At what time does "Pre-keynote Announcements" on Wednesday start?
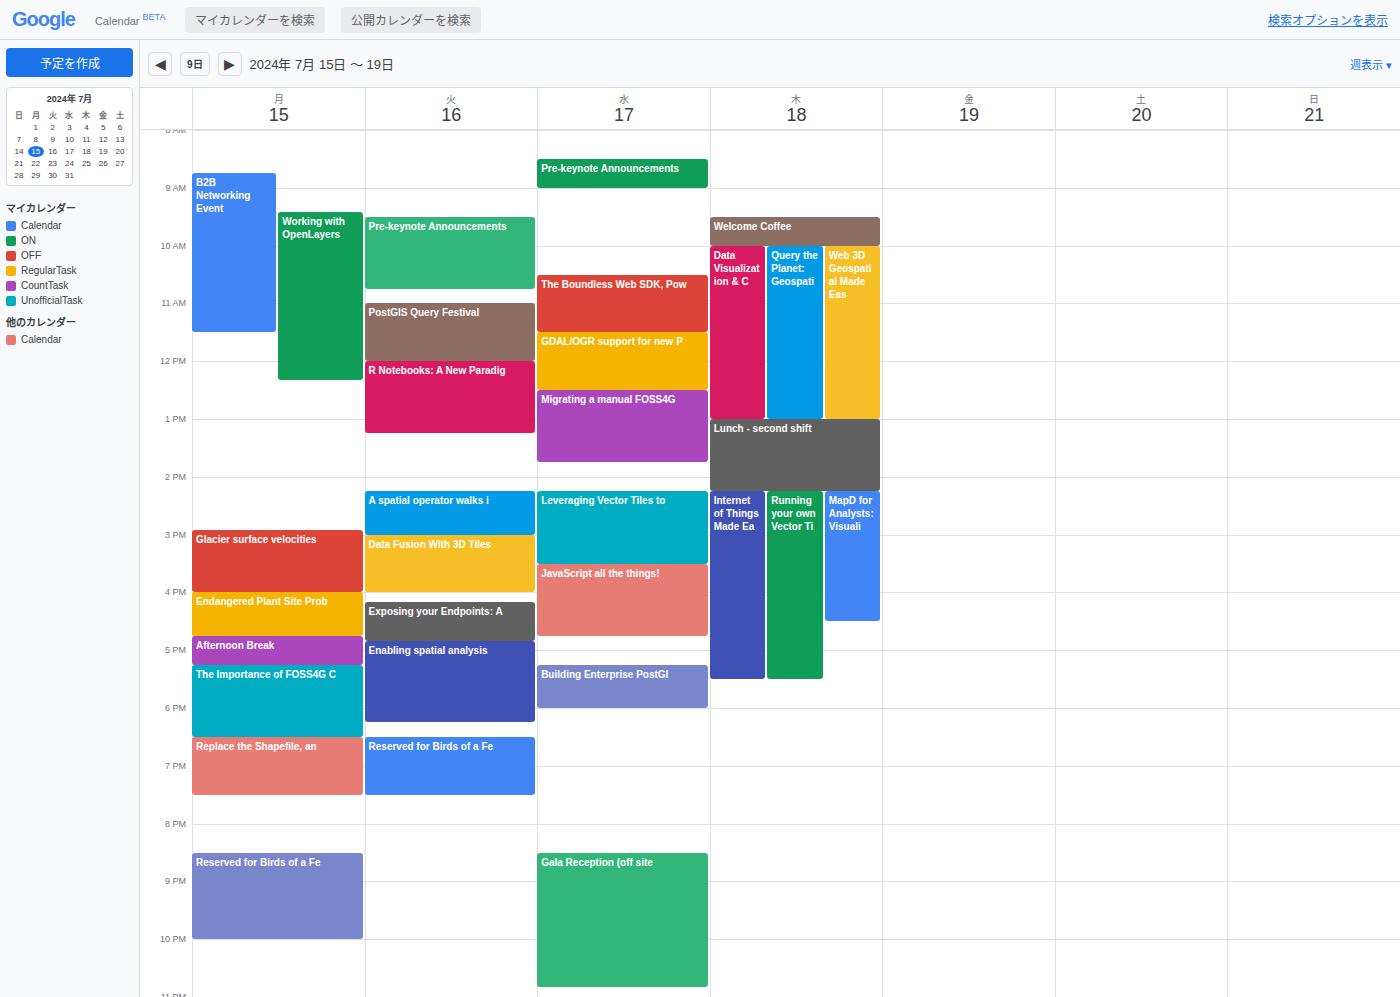
8:30 AM